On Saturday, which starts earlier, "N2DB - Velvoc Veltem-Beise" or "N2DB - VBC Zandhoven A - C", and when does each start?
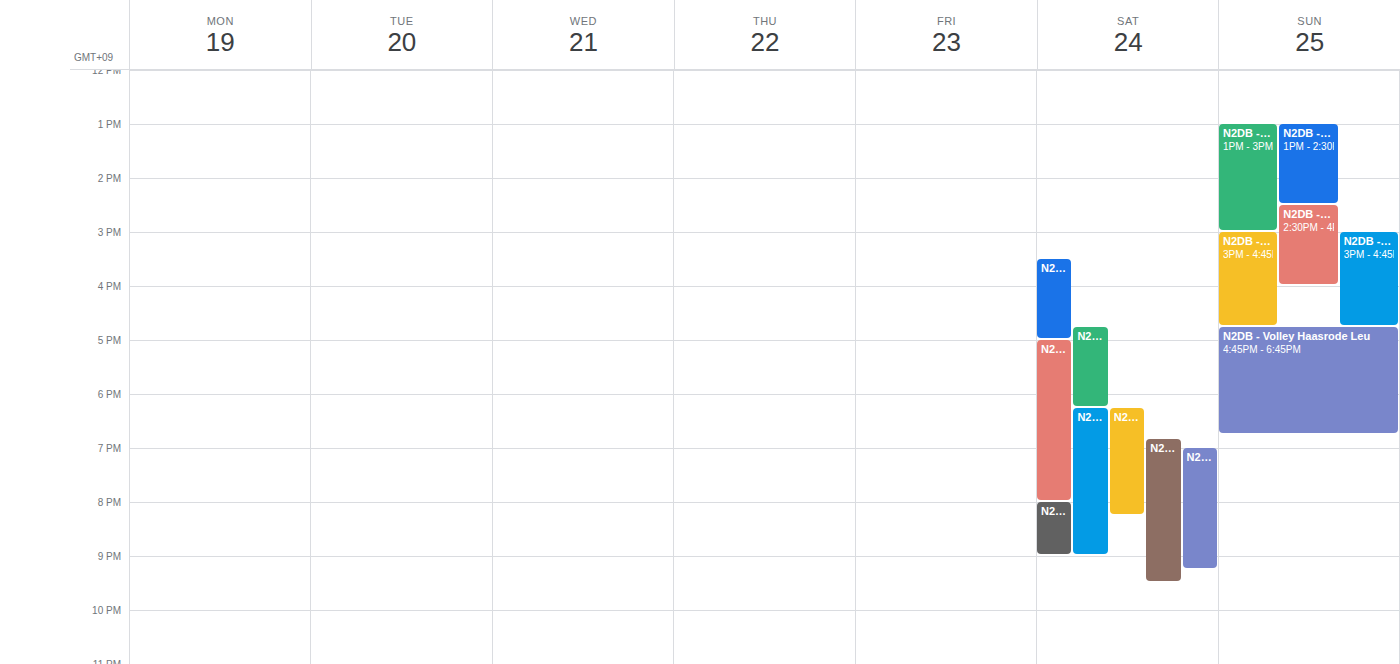
"N2DB - Velvoc Veltem-Beise" 6:50 PM; "N2DB - VBC Zandhoven A - C" 8:00 PM.